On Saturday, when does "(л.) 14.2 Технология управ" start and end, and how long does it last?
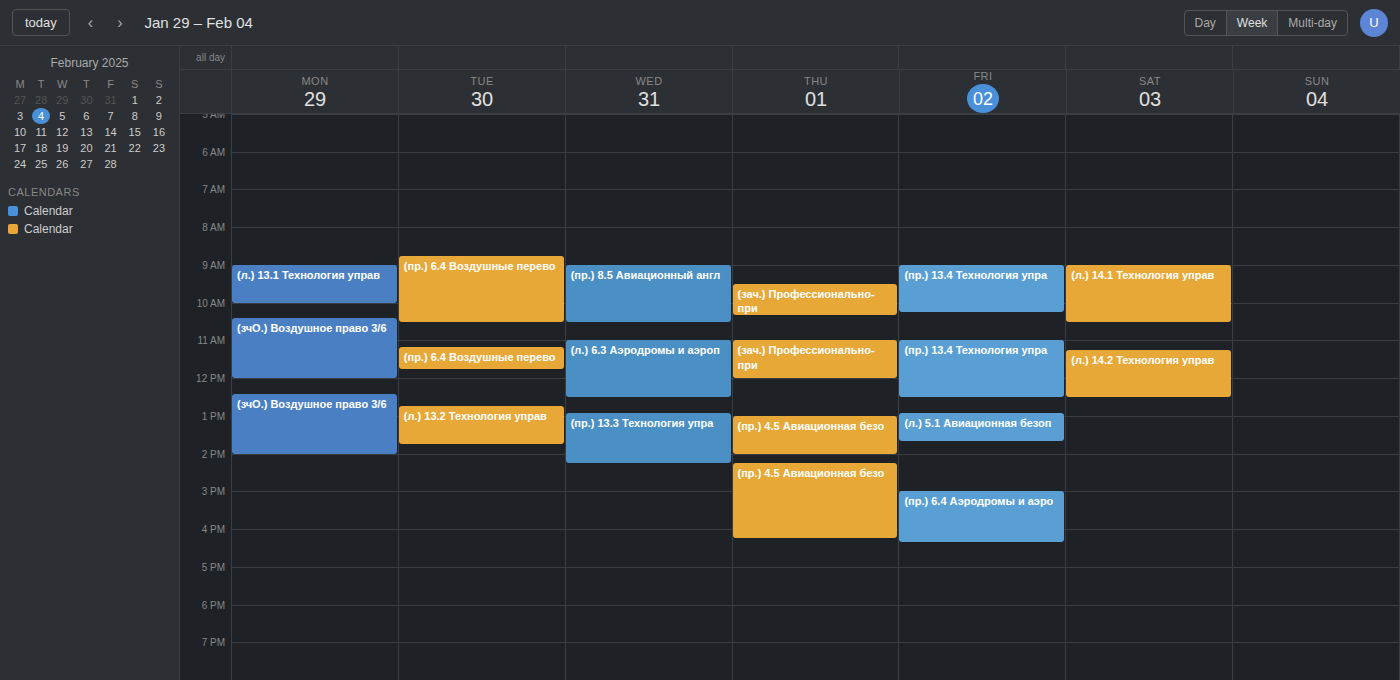
11:15 AM to 12:30 PM, 1 hour 15 minutes